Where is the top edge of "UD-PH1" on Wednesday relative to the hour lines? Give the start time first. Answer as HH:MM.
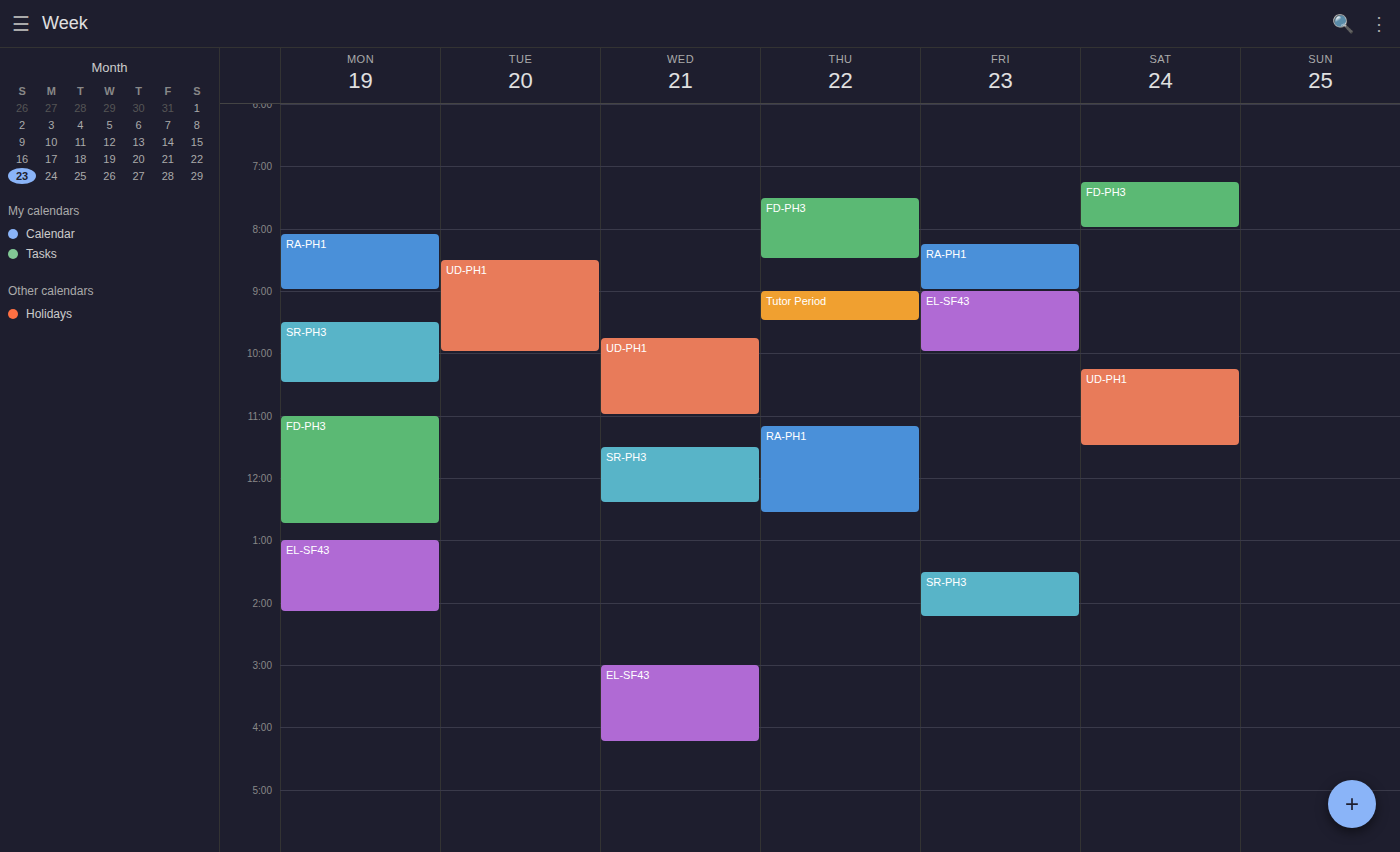
09:45 -- neither: three quarters of the way from the 09:00 line to the 10:00 line.